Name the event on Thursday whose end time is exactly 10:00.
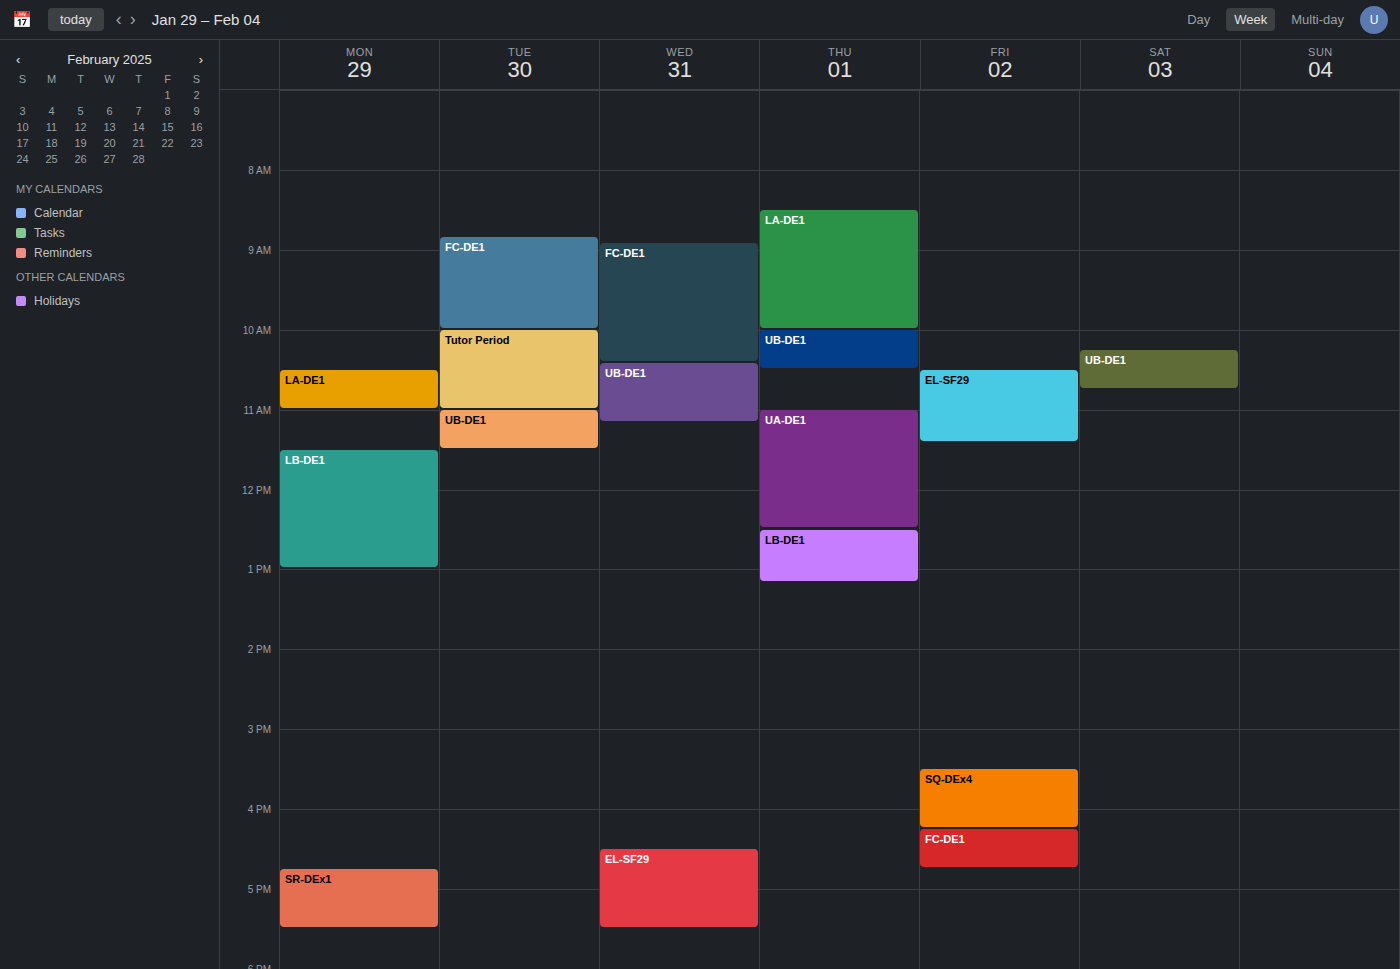
"LA-DE1"